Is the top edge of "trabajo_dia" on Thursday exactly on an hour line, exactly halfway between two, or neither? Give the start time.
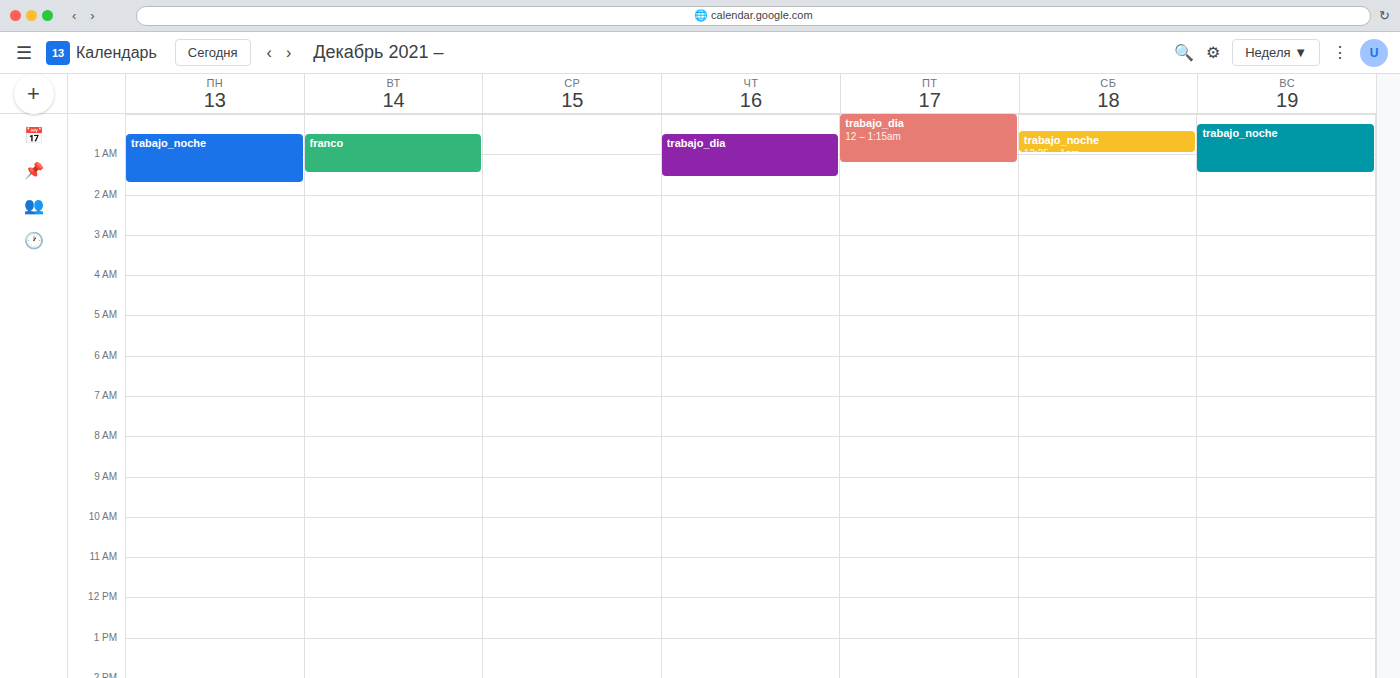
12:30 AM -- halfway between the 12 AM and 1 AM lines.